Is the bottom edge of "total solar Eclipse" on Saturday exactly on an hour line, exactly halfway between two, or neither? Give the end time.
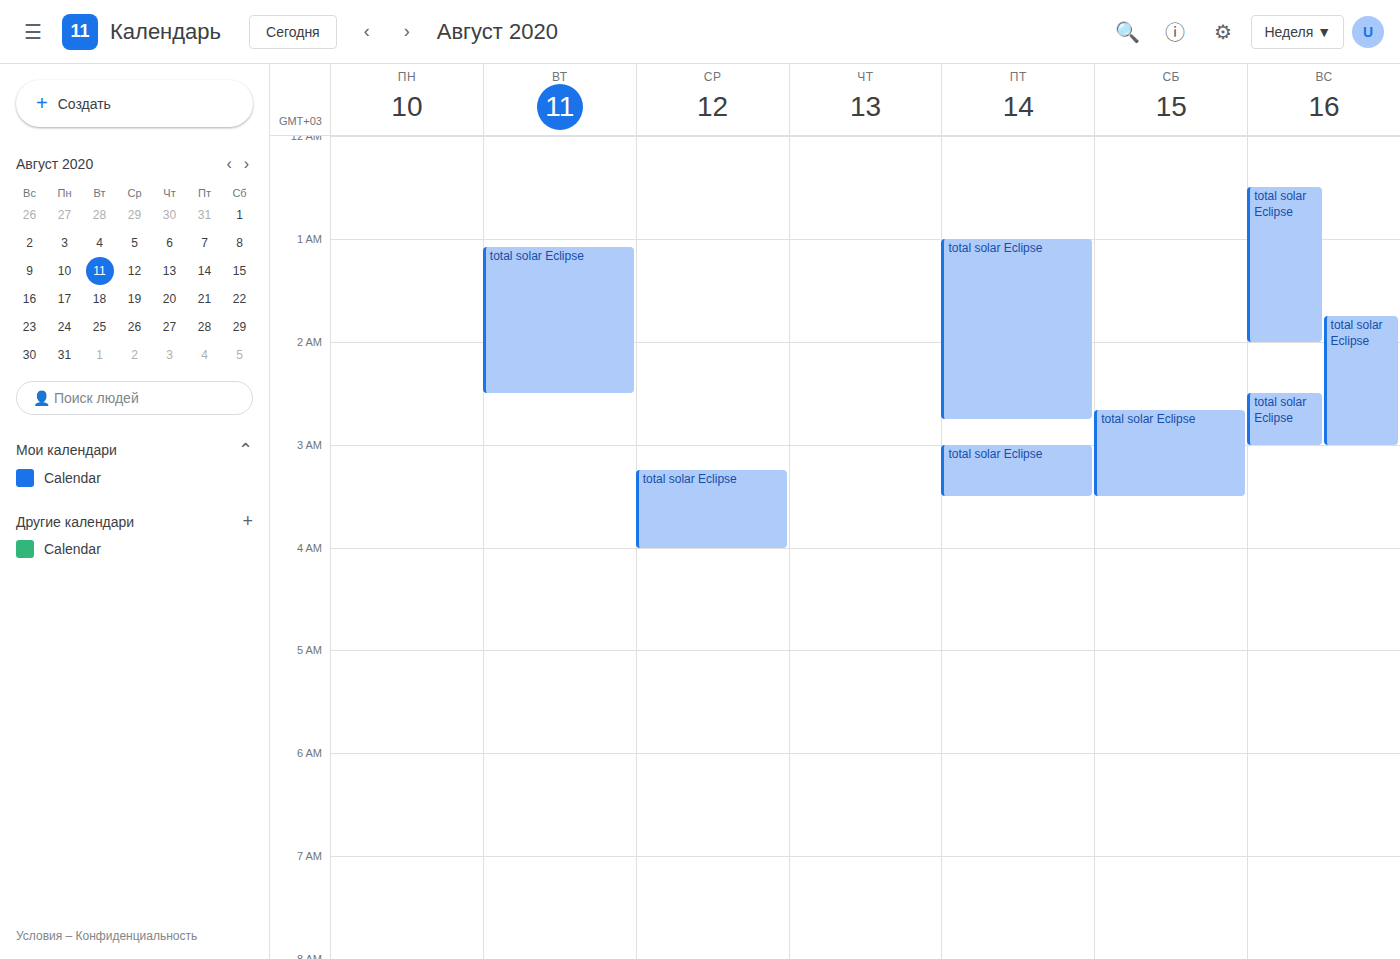
3:30 AM -- halfway between the 3 AM and 4 AM lines.